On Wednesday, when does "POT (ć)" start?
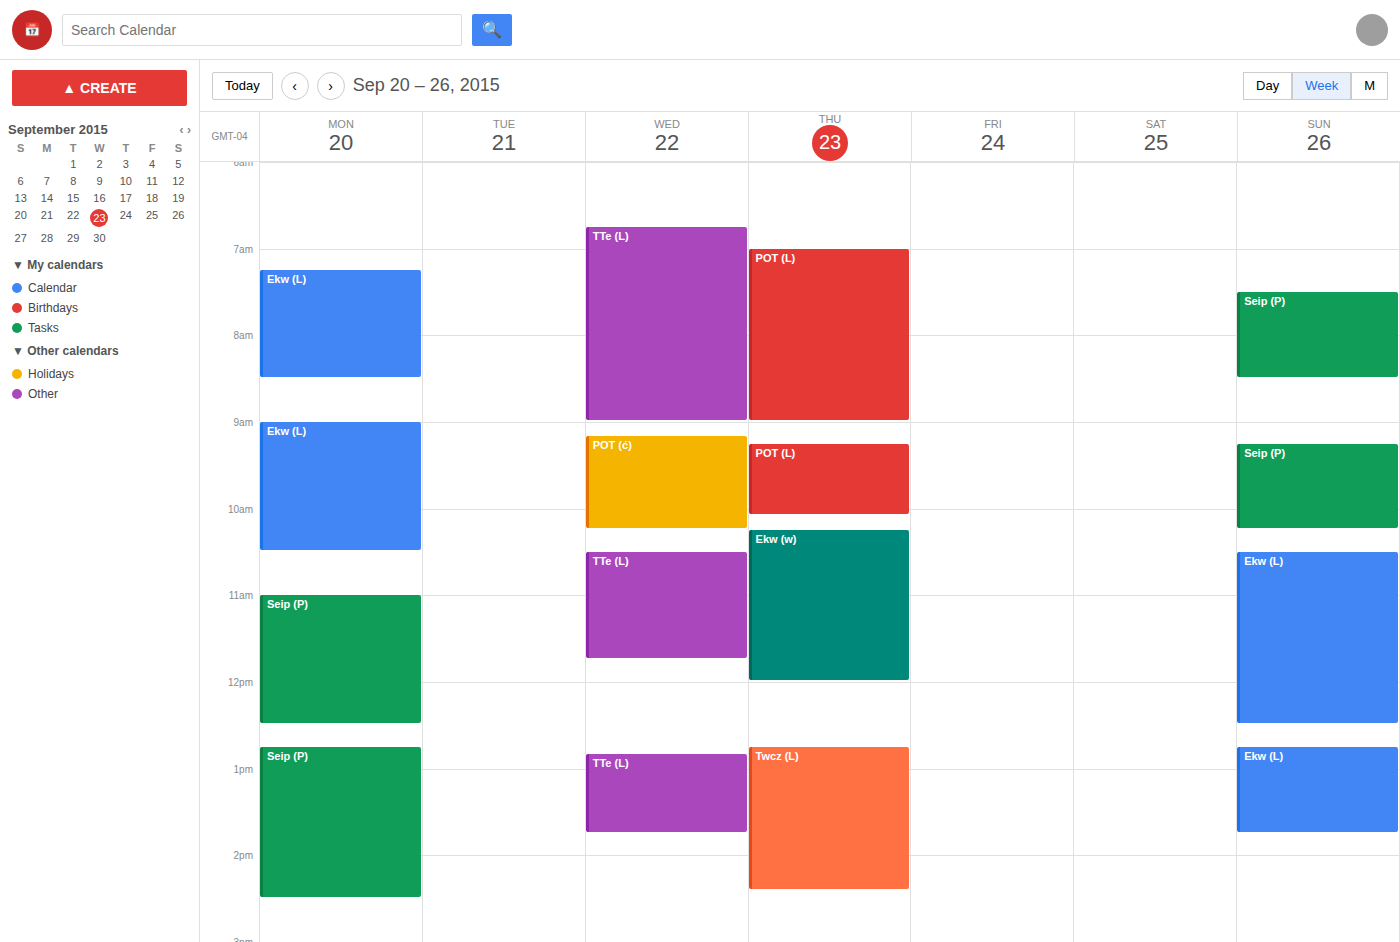
9:10 AM